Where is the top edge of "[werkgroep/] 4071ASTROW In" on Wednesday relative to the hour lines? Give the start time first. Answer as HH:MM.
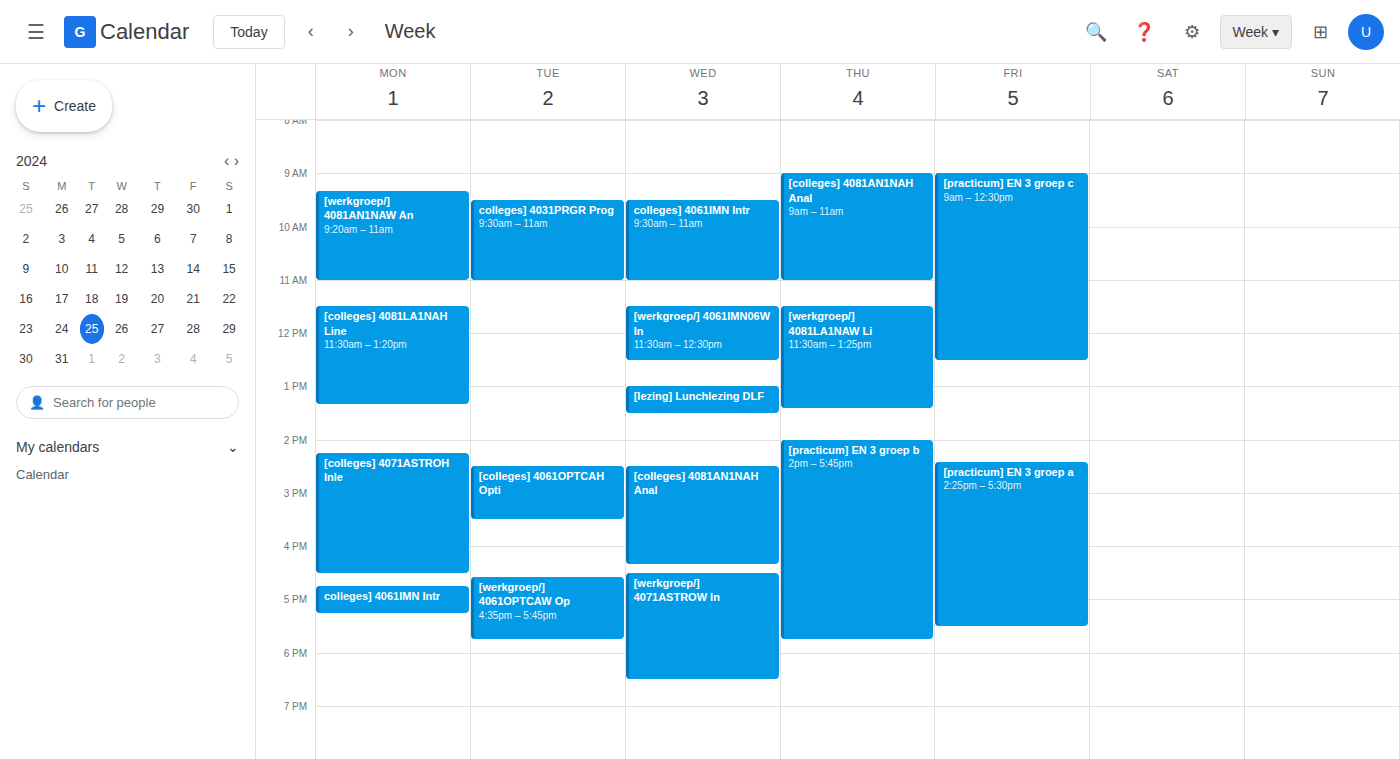
16:30 -- halfway between the 16:00 and 17:00 lines.